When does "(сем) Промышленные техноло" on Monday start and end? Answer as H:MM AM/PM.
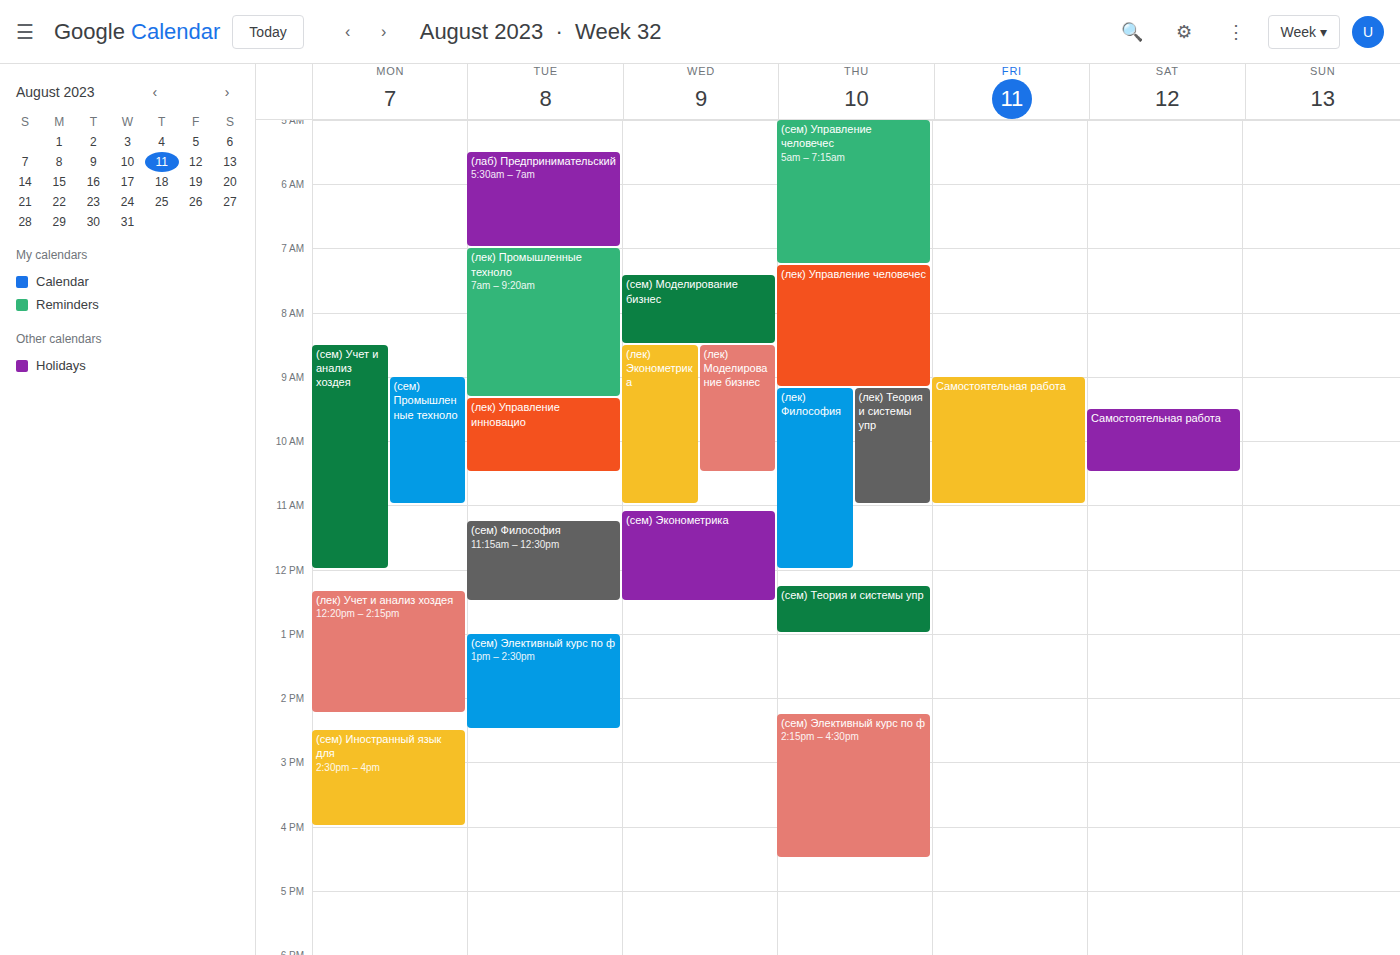
9:00 AM to 11:00 AM